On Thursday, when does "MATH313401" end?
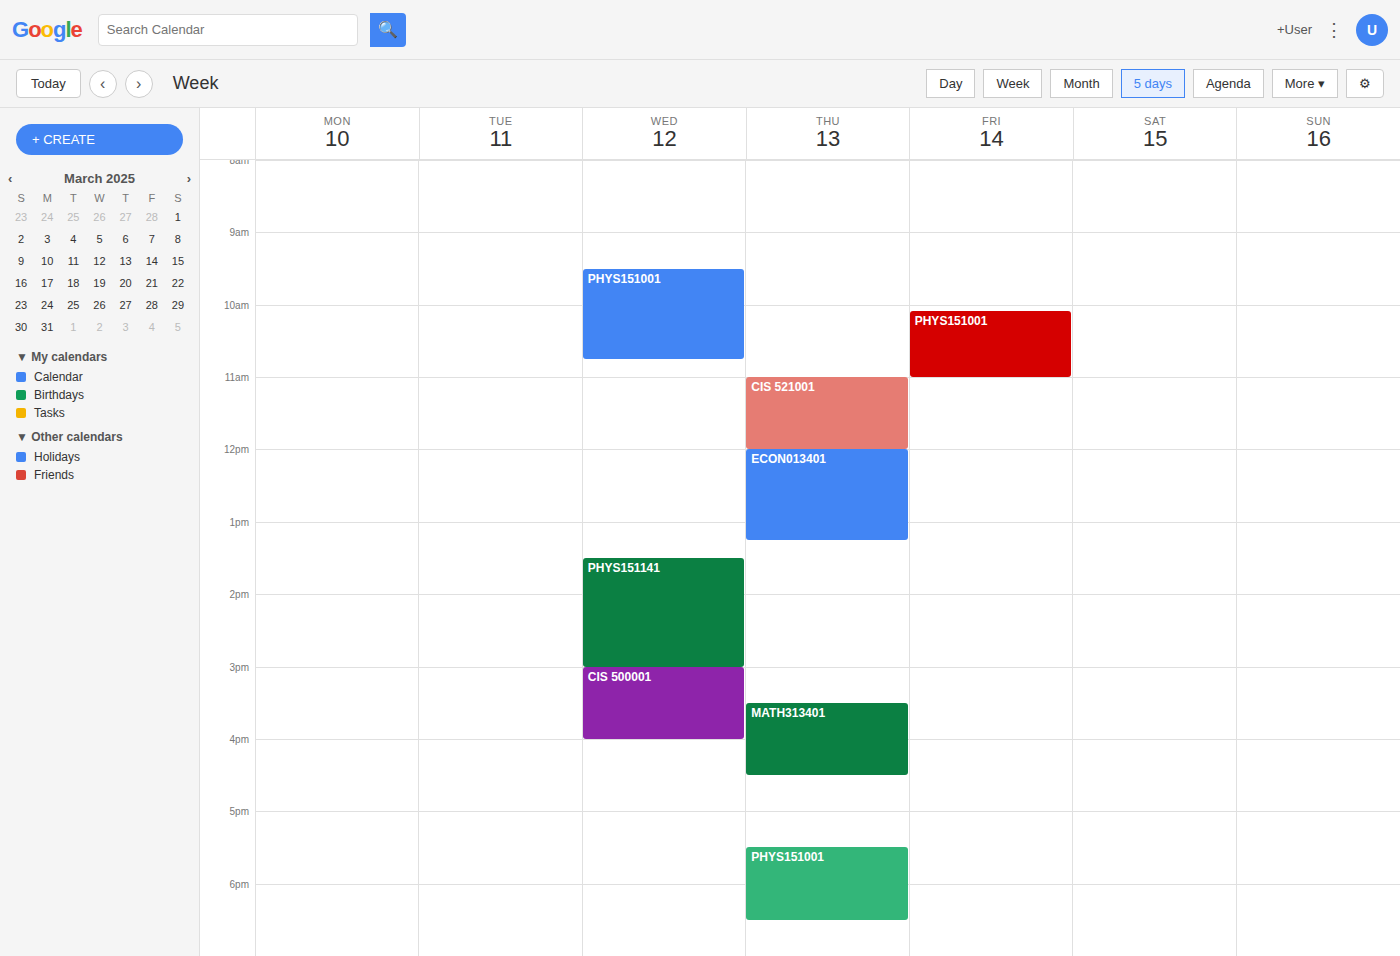
4:30 PM